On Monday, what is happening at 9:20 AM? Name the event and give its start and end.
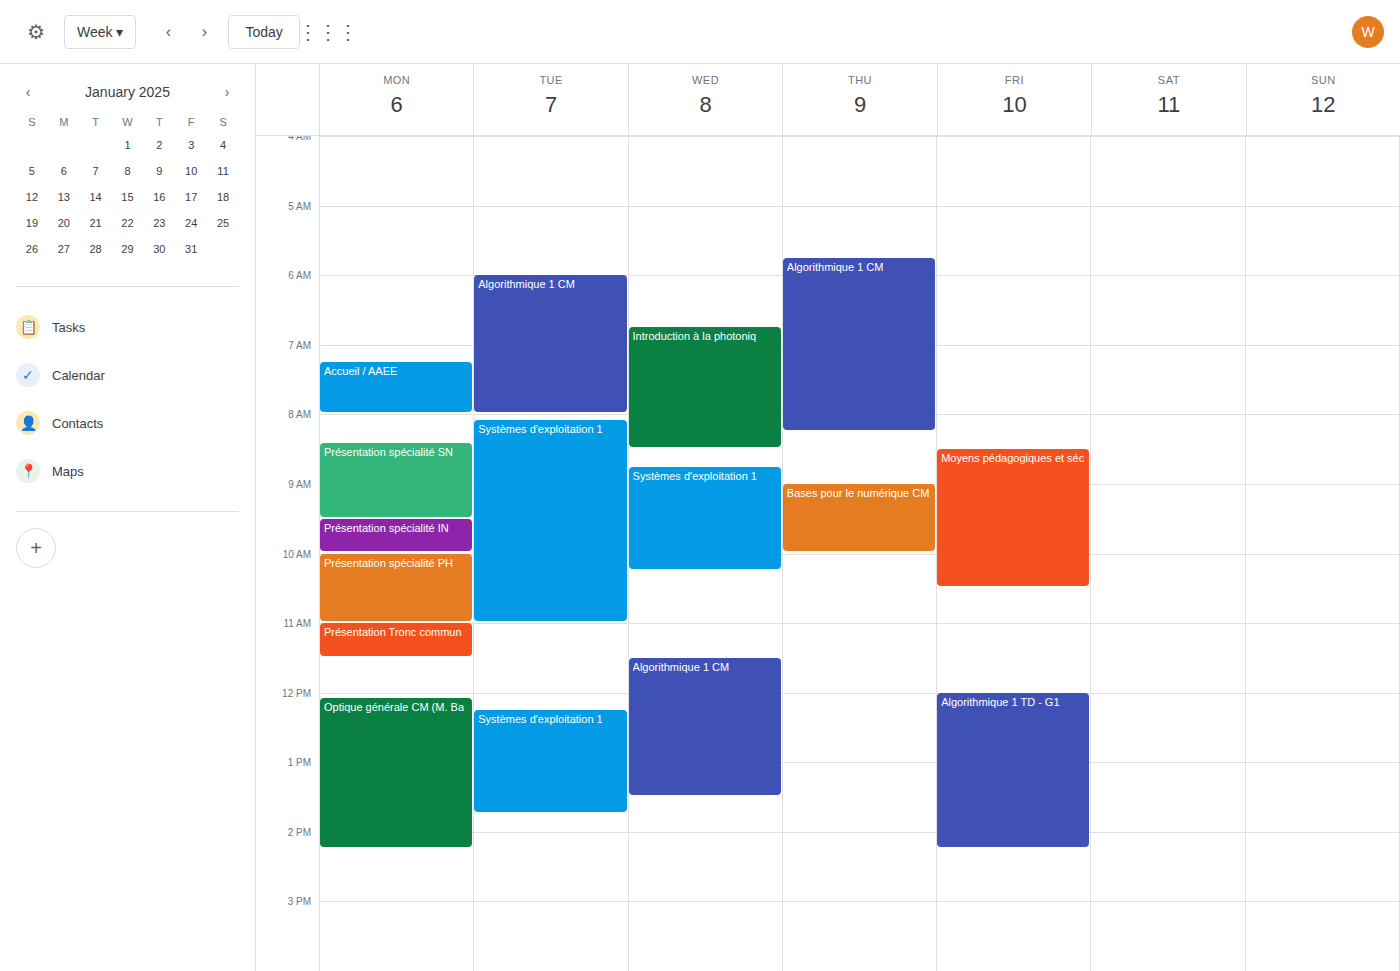
"Présentation spécialité SN", 8:25 AM to 9:30 AM